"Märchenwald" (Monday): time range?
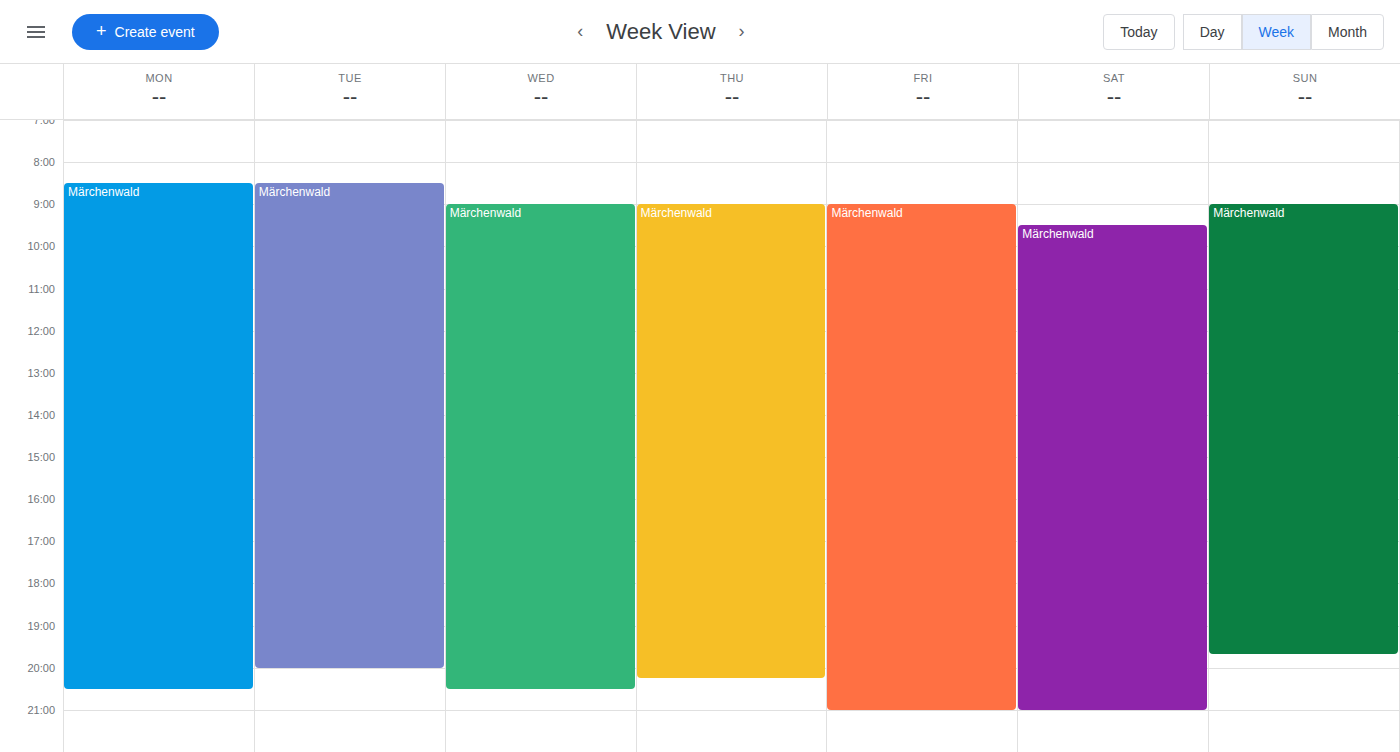
8:30 AM to 8:30 PM